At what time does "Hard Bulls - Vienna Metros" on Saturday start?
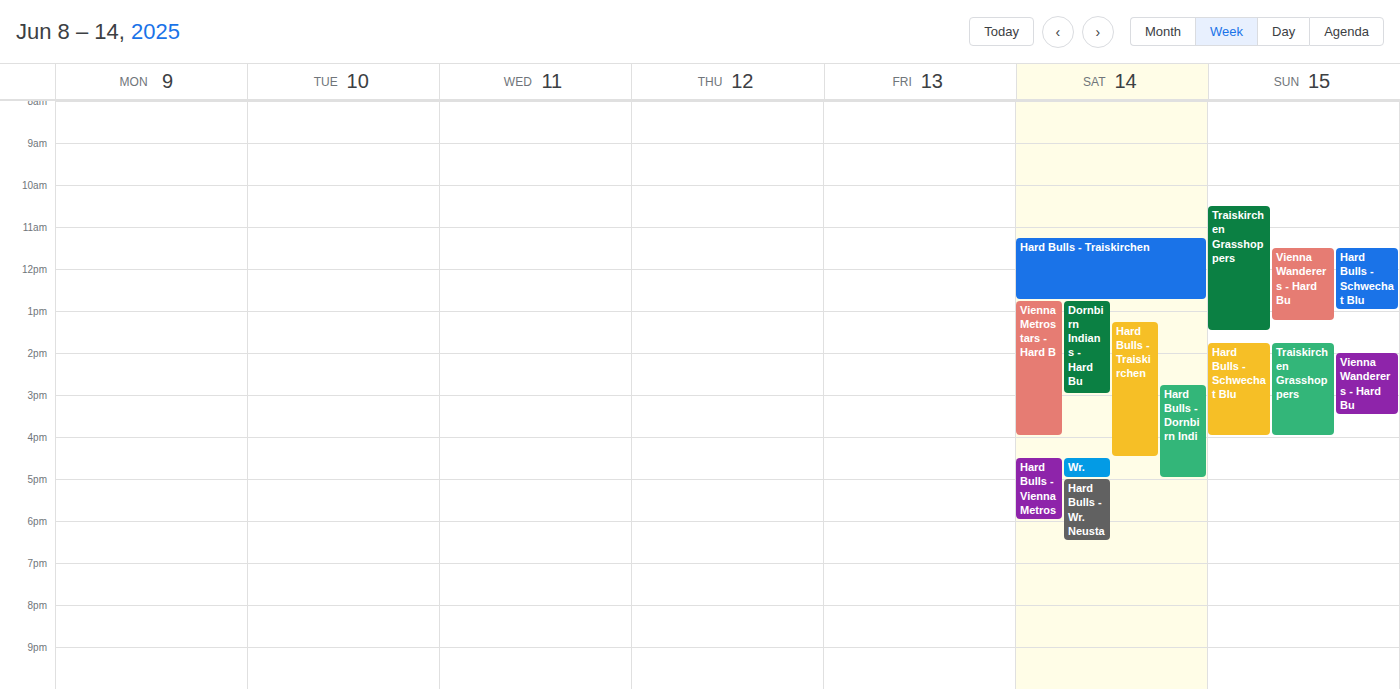
4:30 PM